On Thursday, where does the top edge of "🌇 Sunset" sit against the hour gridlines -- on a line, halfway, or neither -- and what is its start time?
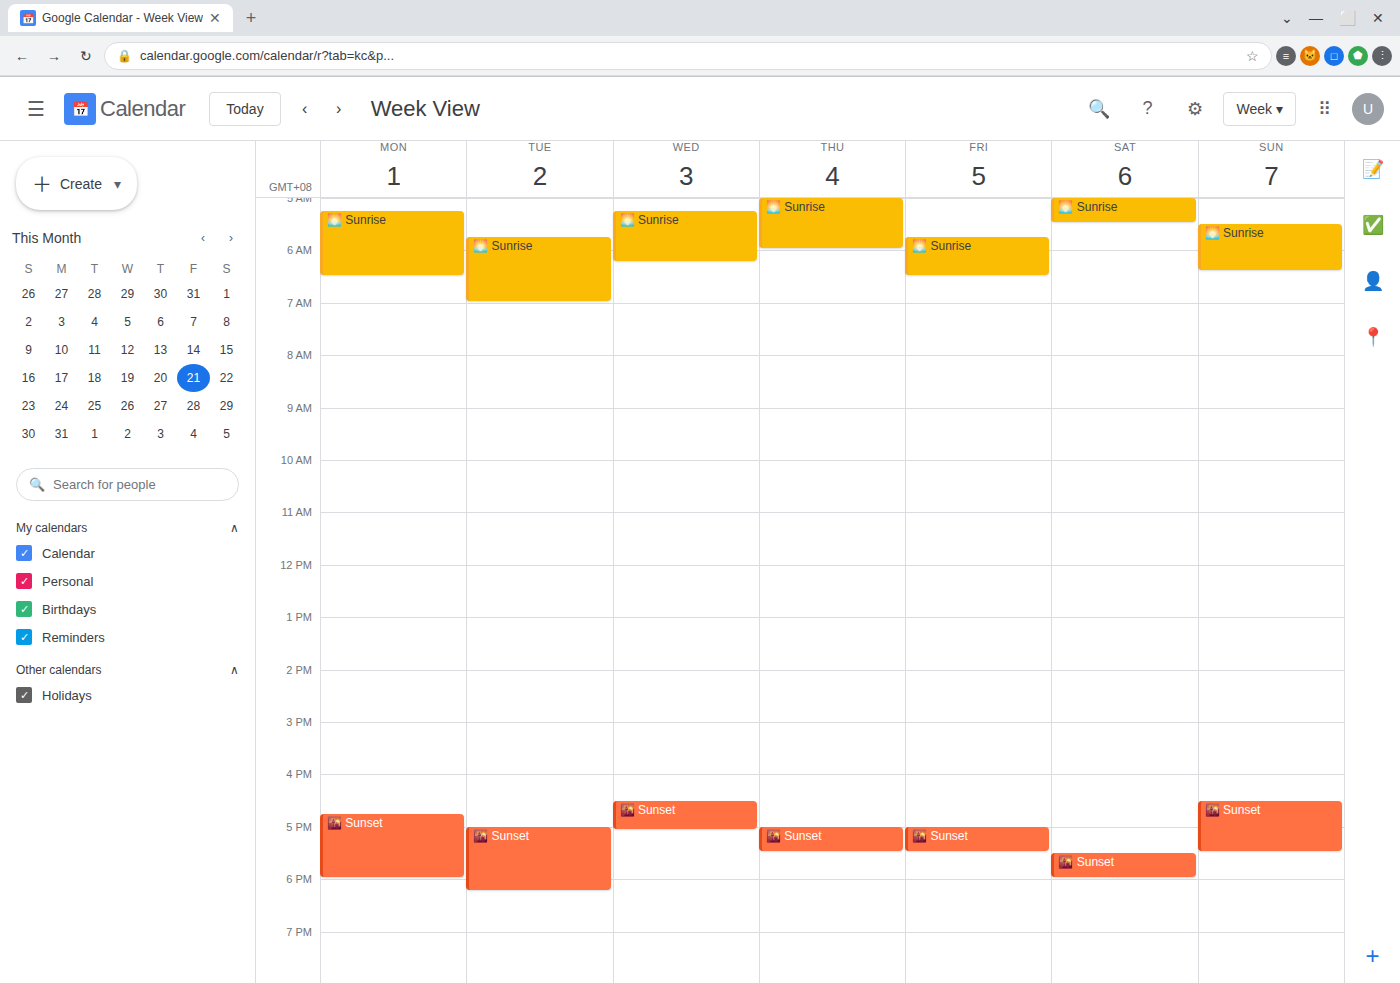
5:00 PM -- exactly on the 5 PM line.